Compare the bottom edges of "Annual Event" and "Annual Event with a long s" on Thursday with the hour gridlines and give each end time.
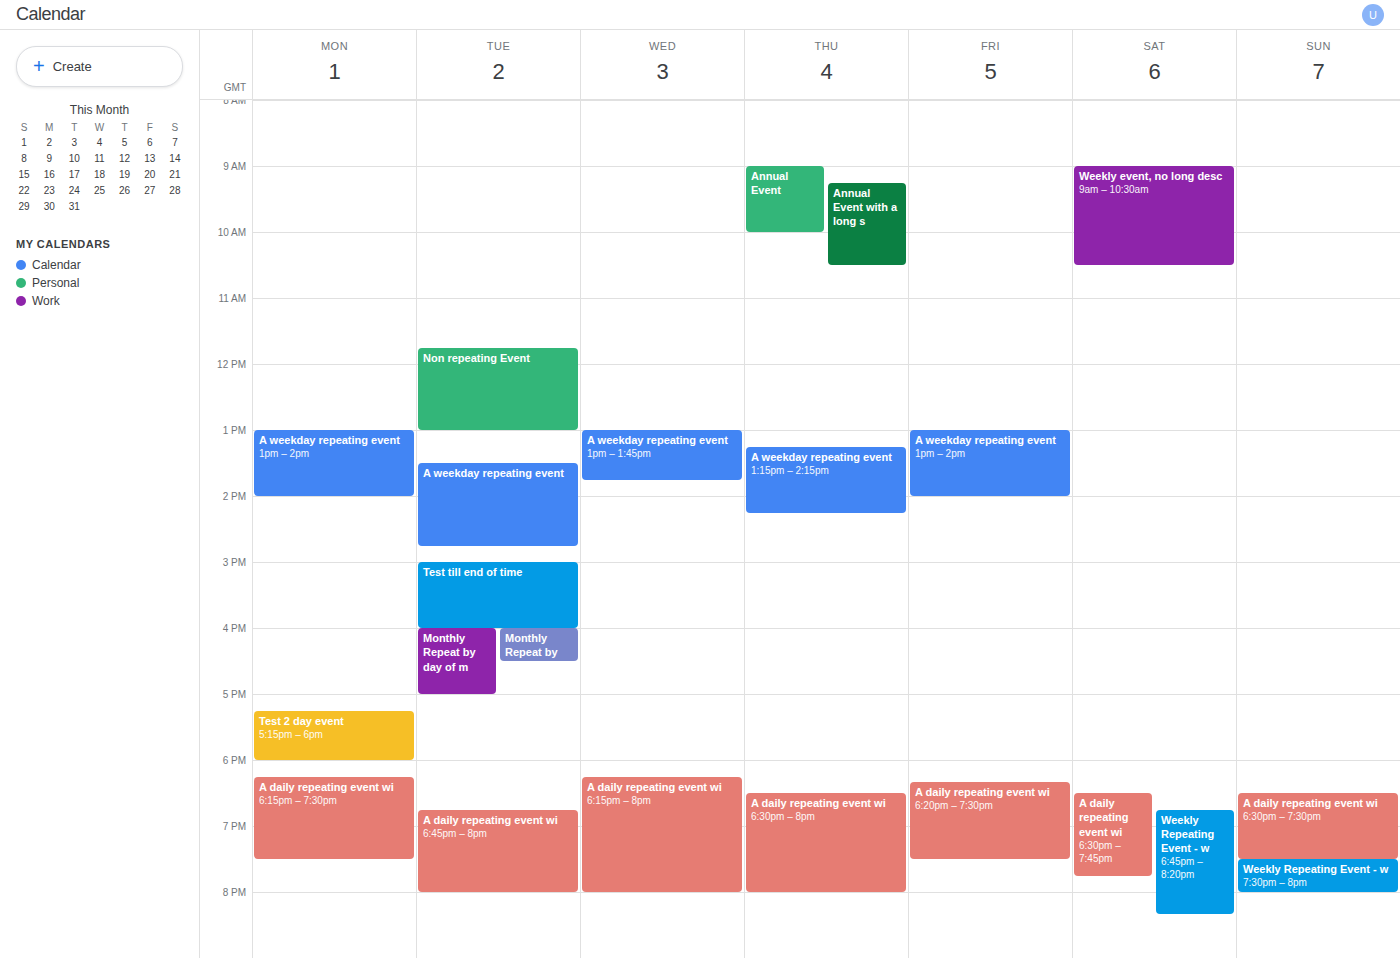
"Annual Event": 10:00 AM, exactly on the 10 AM line. "Annual Event with a long s": 10:30 AM, halfway between the 10 AM and 11 AM lines.